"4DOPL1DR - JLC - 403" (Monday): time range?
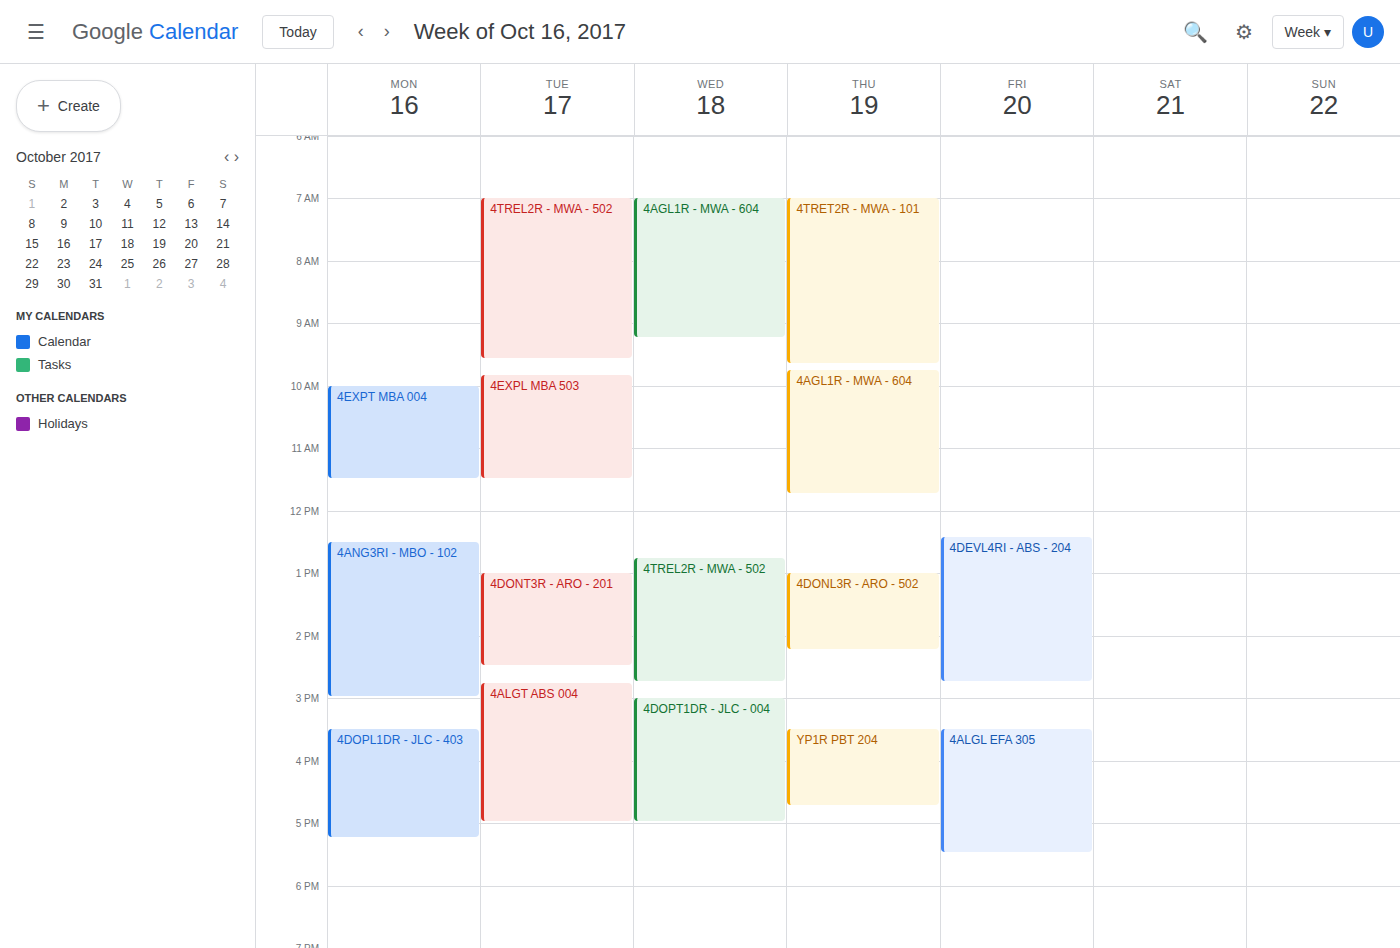
3:30 PM to 5:15 PM